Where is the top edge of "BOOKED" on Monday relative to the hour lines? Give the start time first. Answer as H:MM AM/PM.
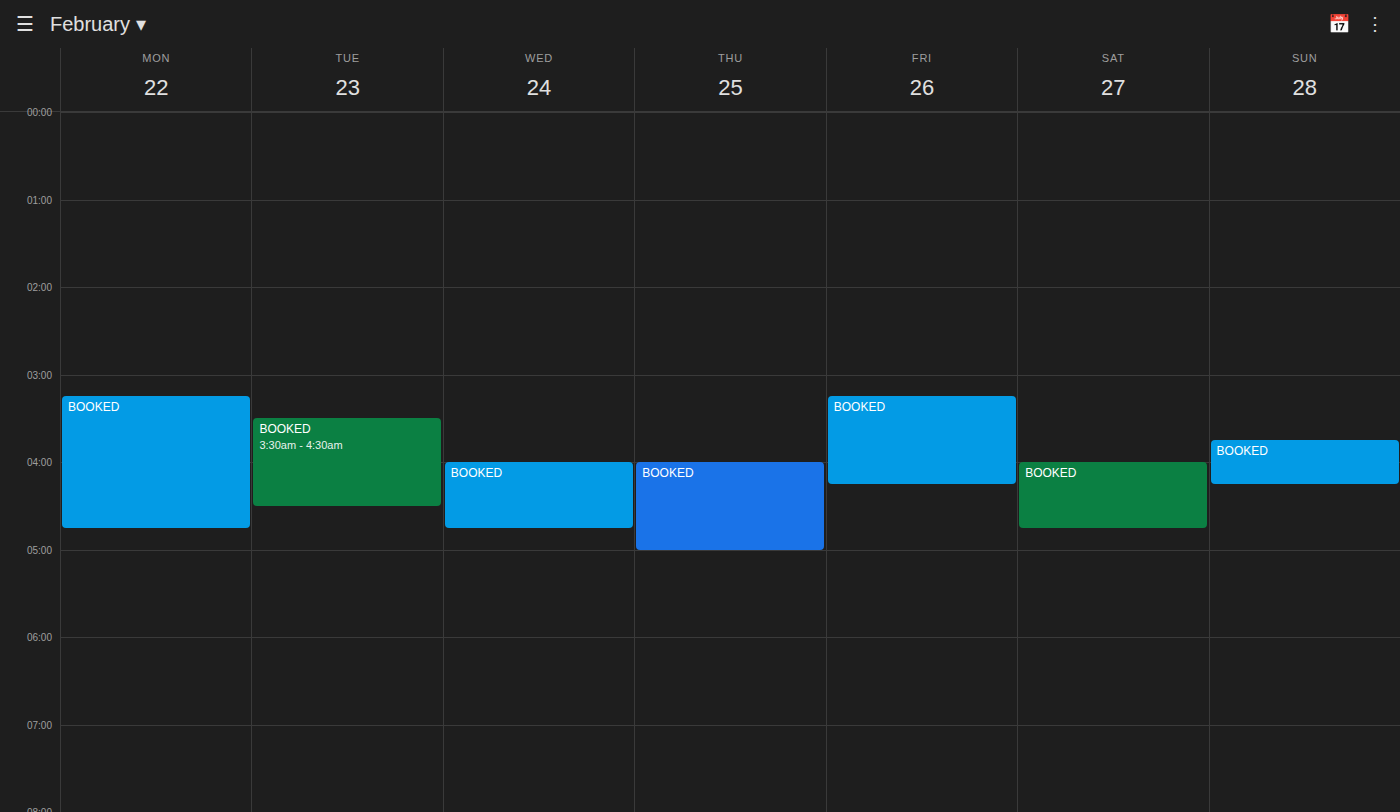
3:15 AM -- neither: a quarter of the way from the 3 AM line to the 4 AM line.